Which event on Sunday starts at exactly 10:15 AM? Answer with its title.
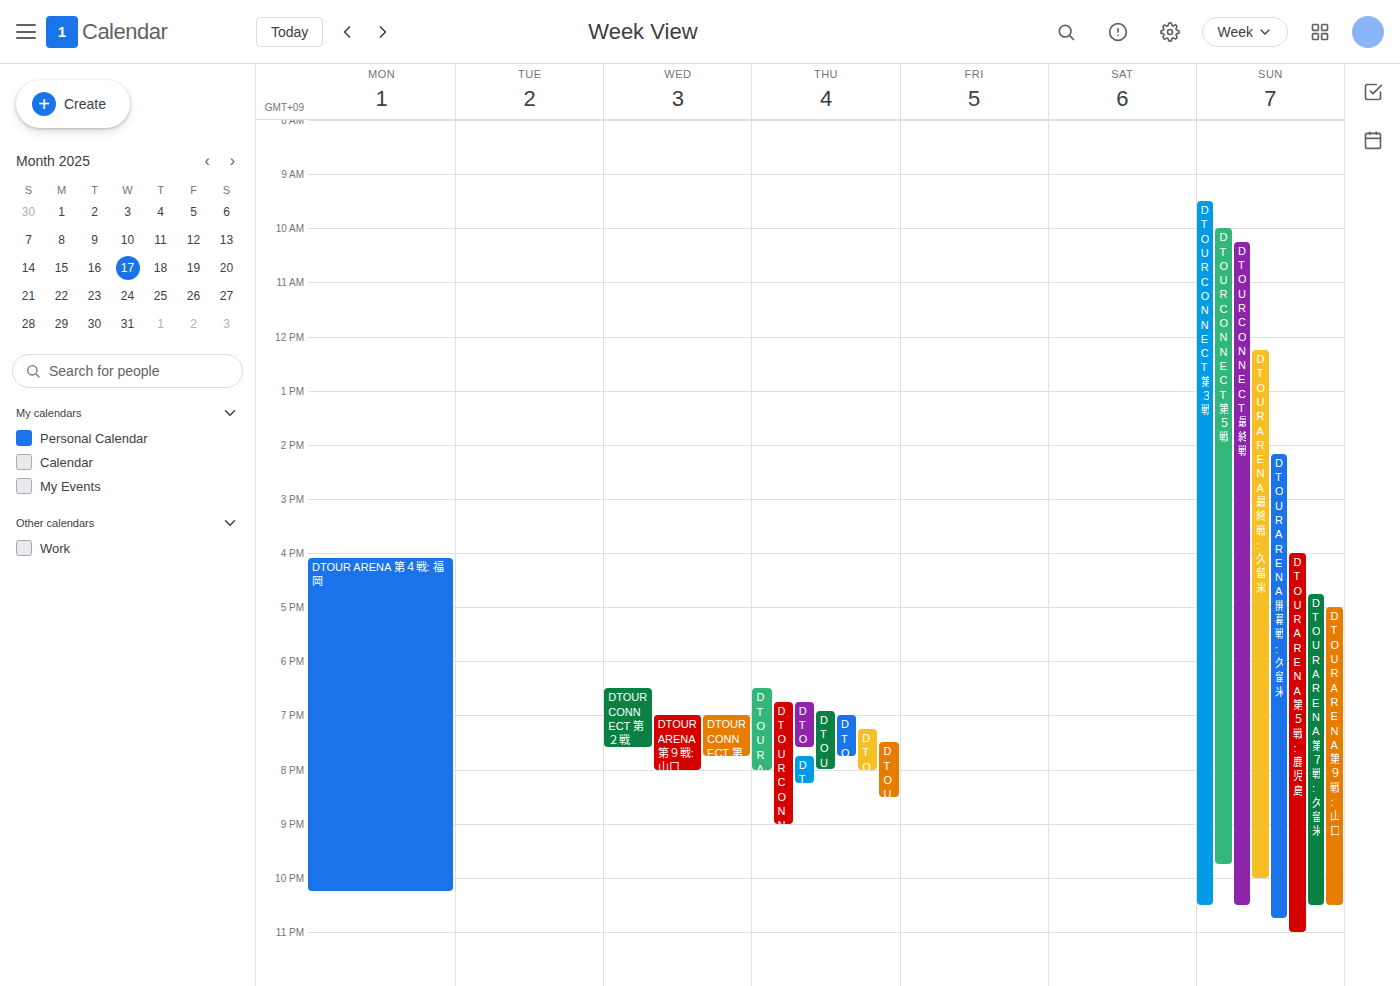
"DTOUR CONNECT 最終戦"